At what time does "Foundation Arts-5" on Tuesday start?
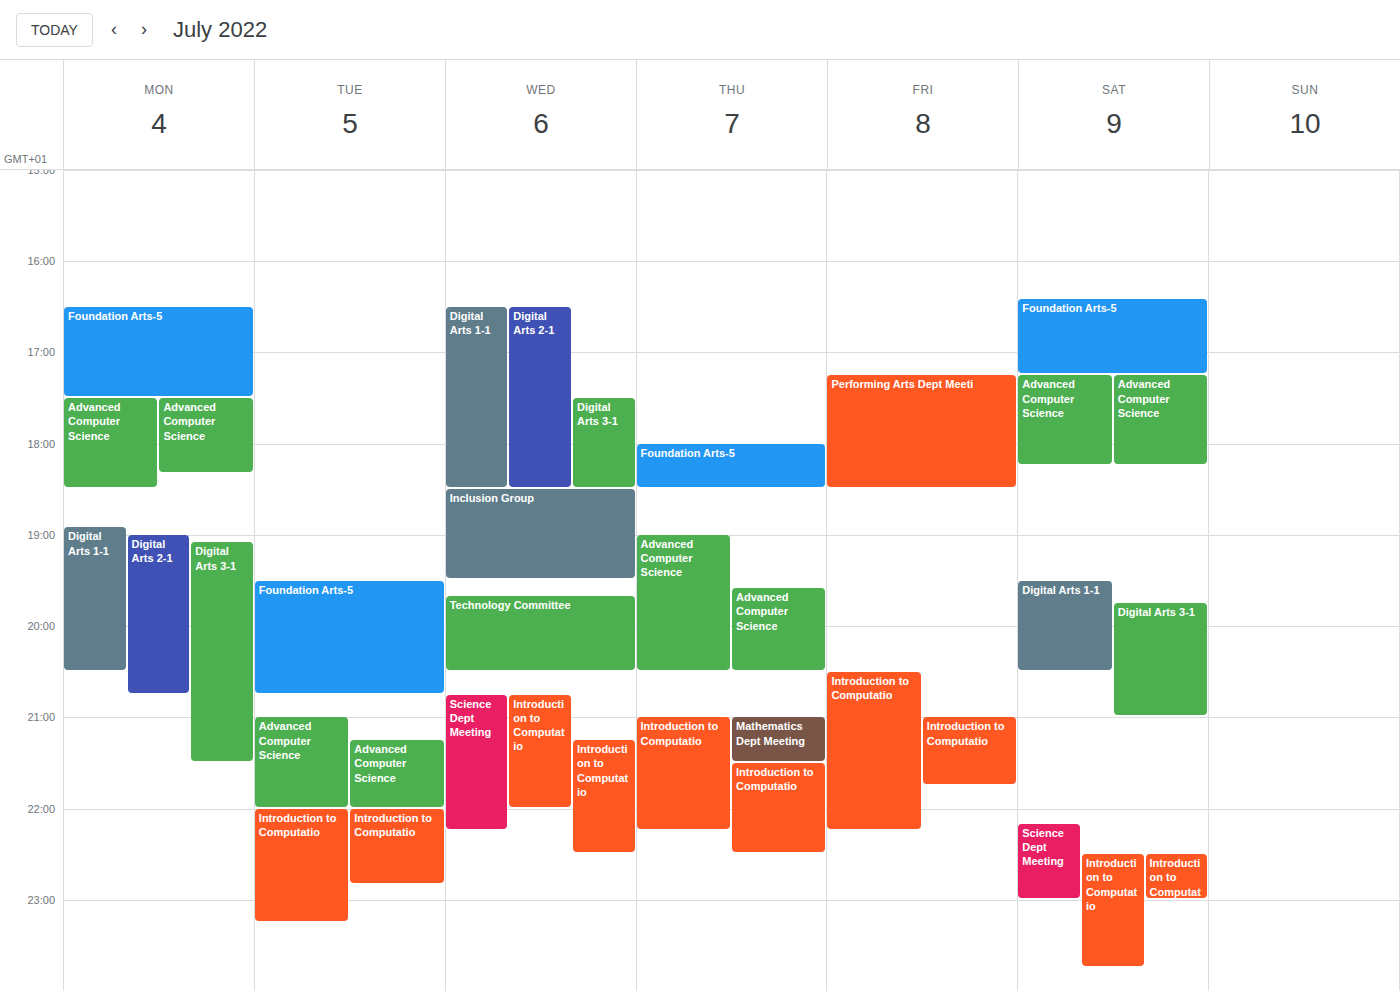
7:30 PM